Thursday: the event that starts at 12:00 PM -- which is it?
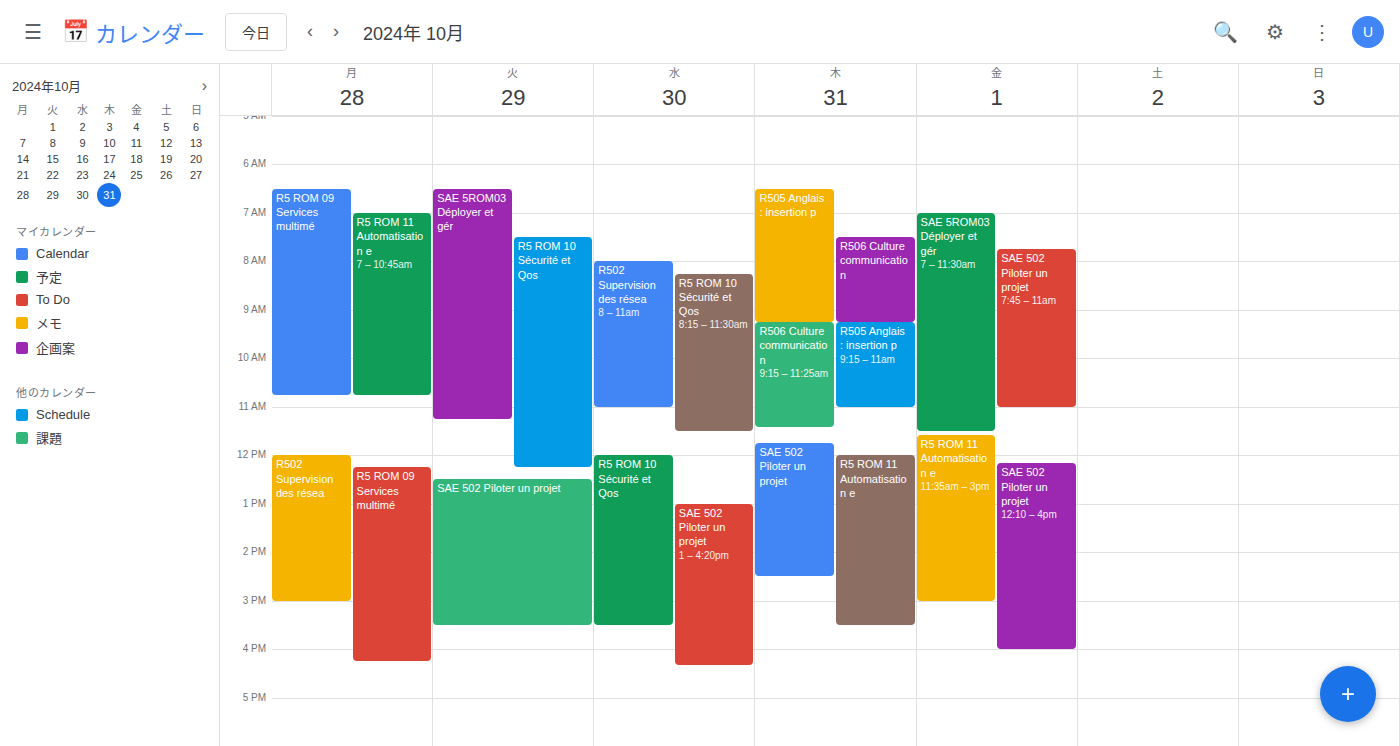
"R5 ROM 11 Automatisation e"